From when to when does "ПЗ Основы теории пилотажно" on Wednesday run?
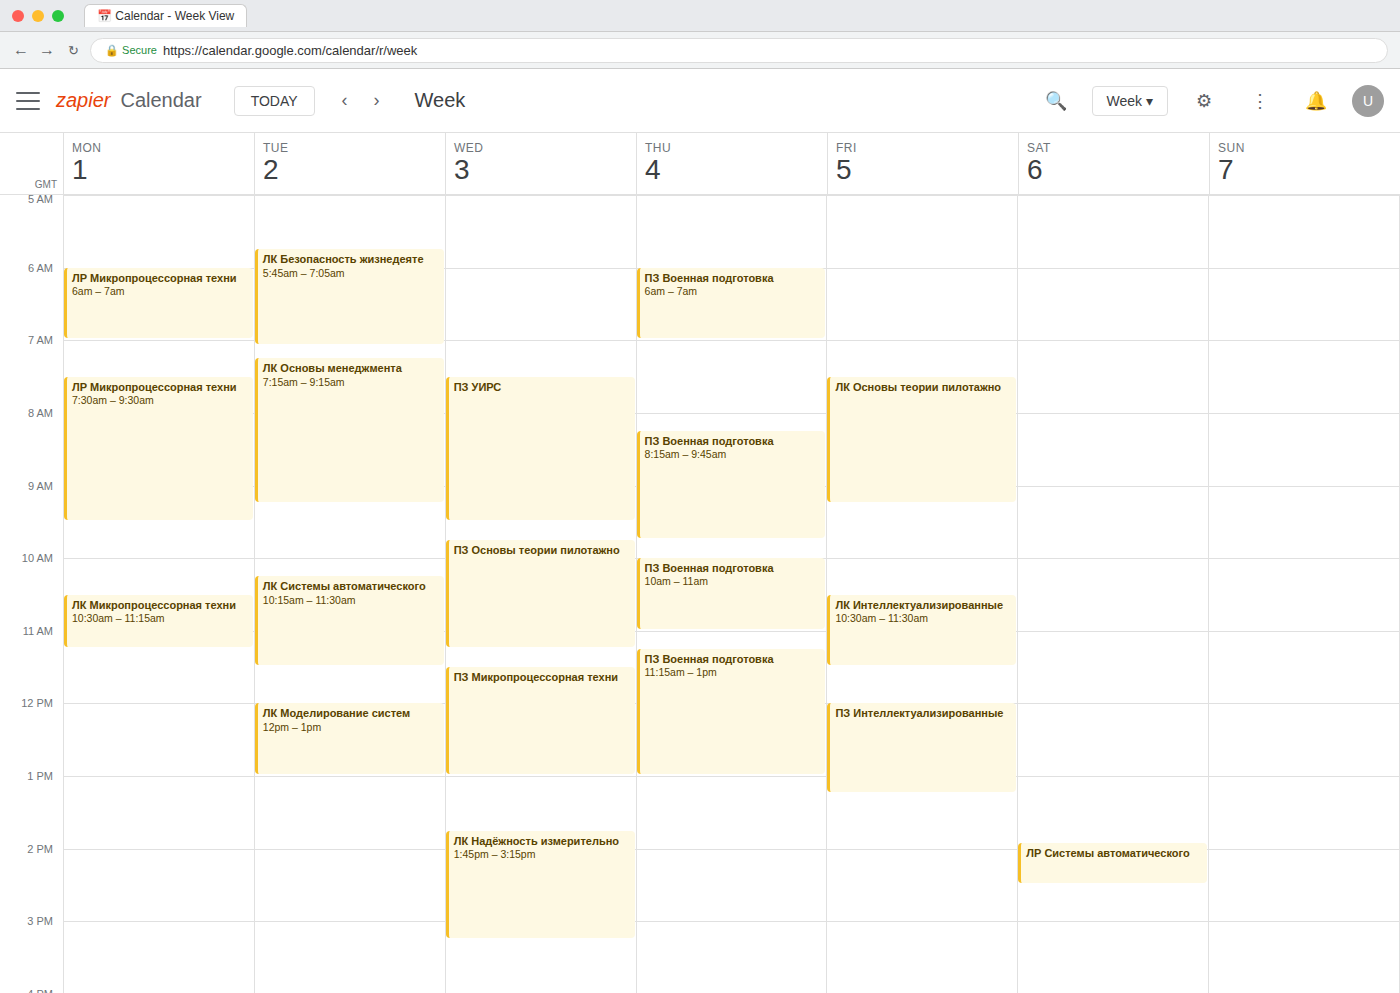
9:45 AM to 11:15 AM